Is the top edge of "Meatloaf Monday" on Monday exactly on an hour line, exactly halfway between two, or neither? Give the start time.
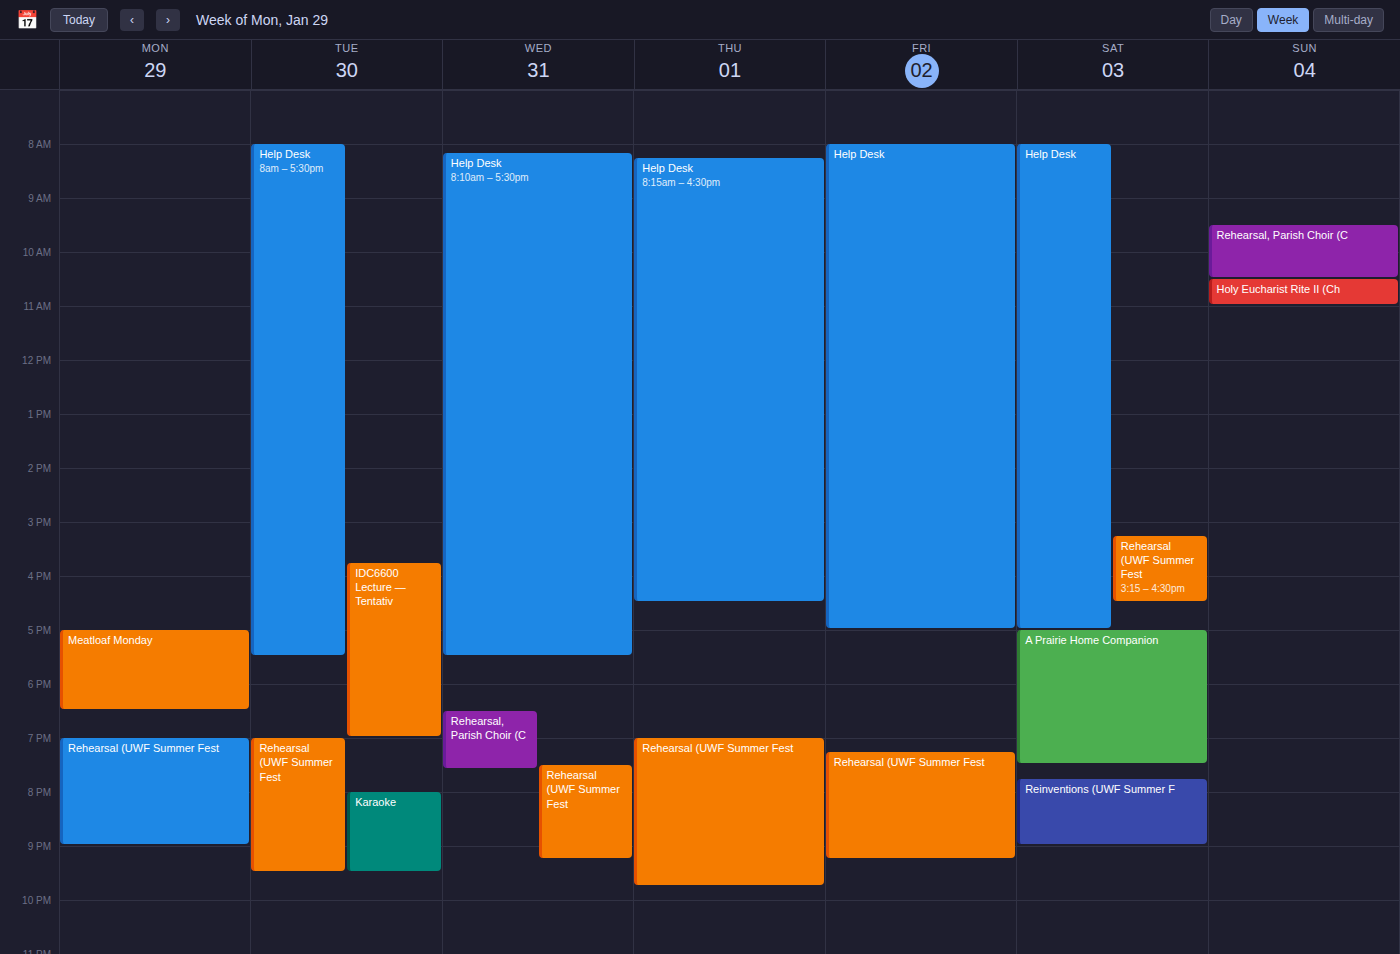
17:00 -- exactly on the 17:00 line.